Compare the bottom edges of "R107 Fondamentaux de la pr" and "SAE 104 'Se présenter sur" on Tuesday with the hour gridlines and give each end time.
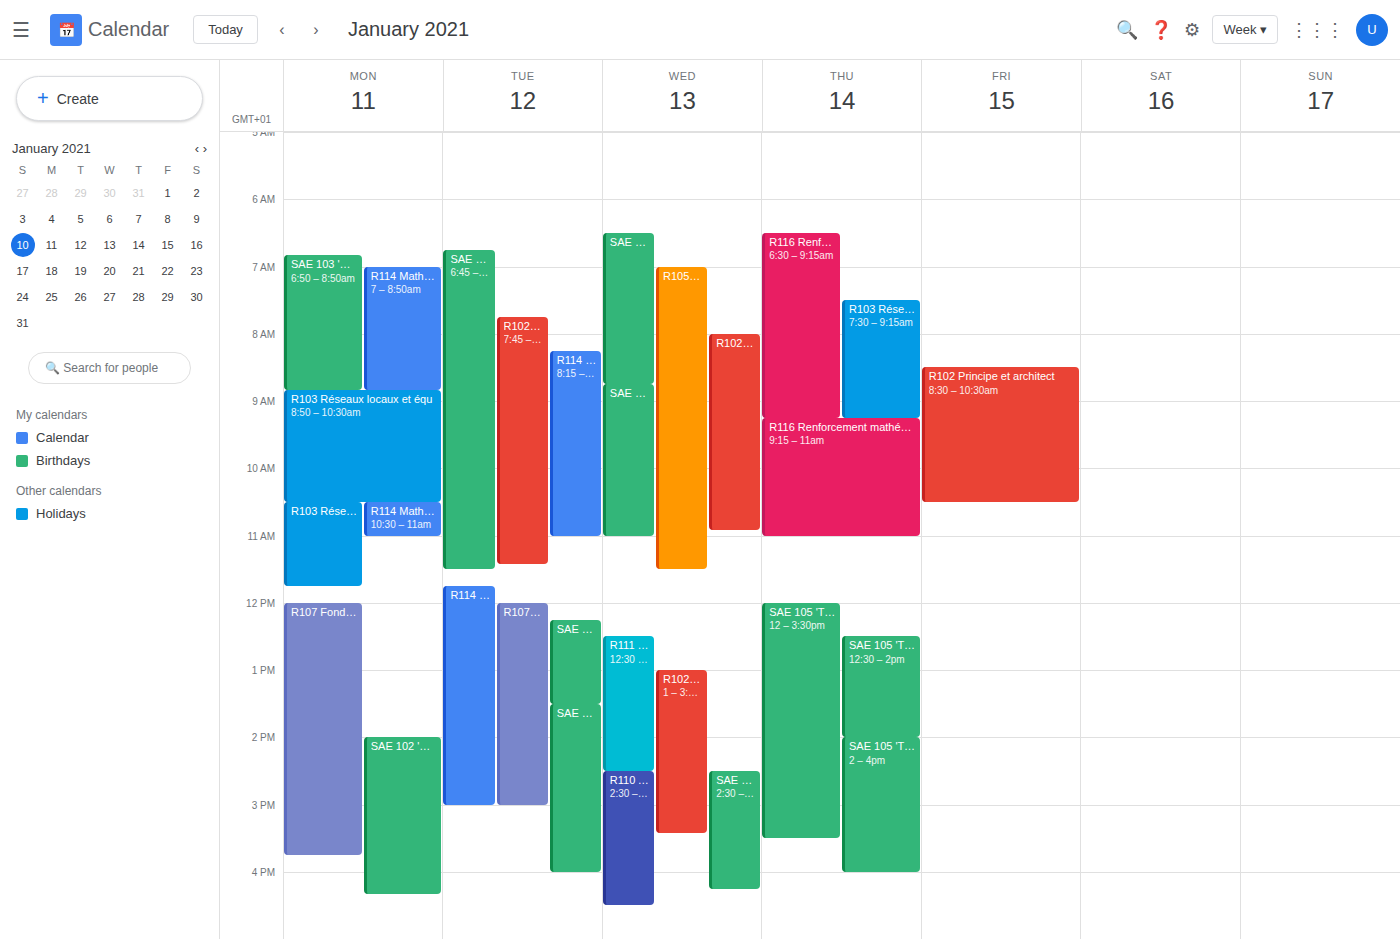
"R107 Fondamentaux de la pr": 3:00 PM, exactly on the 3 PM line. "SAE 104 'Se présenter sur": 1:30 PM, halfway between the 1 PM and 2 PM lines.